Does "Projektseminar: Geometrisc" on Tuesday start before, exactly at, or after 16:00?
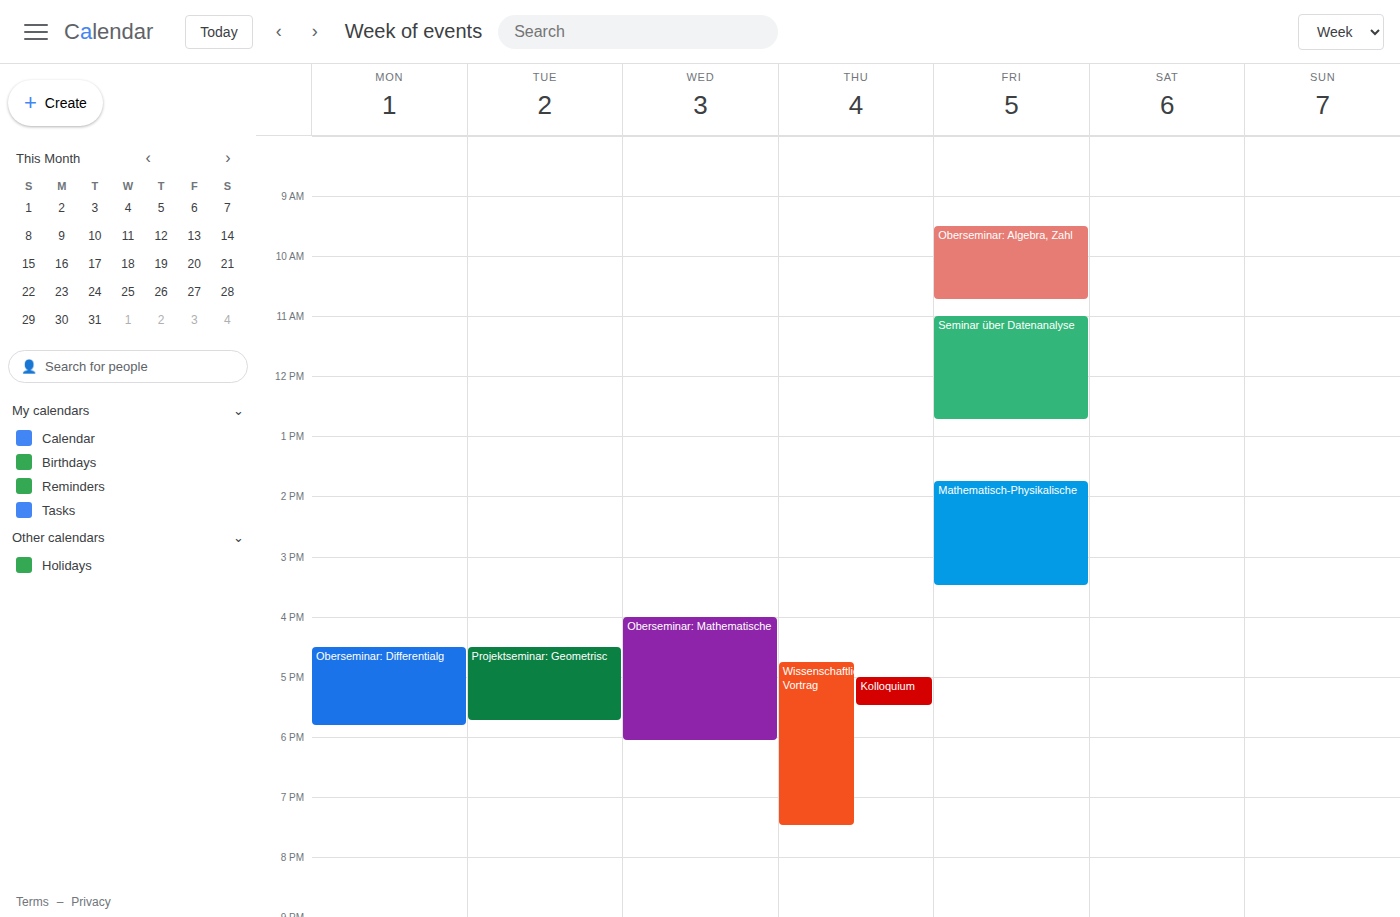
16:30 -- after 16:00, 30 minutes below the 16:00 line.